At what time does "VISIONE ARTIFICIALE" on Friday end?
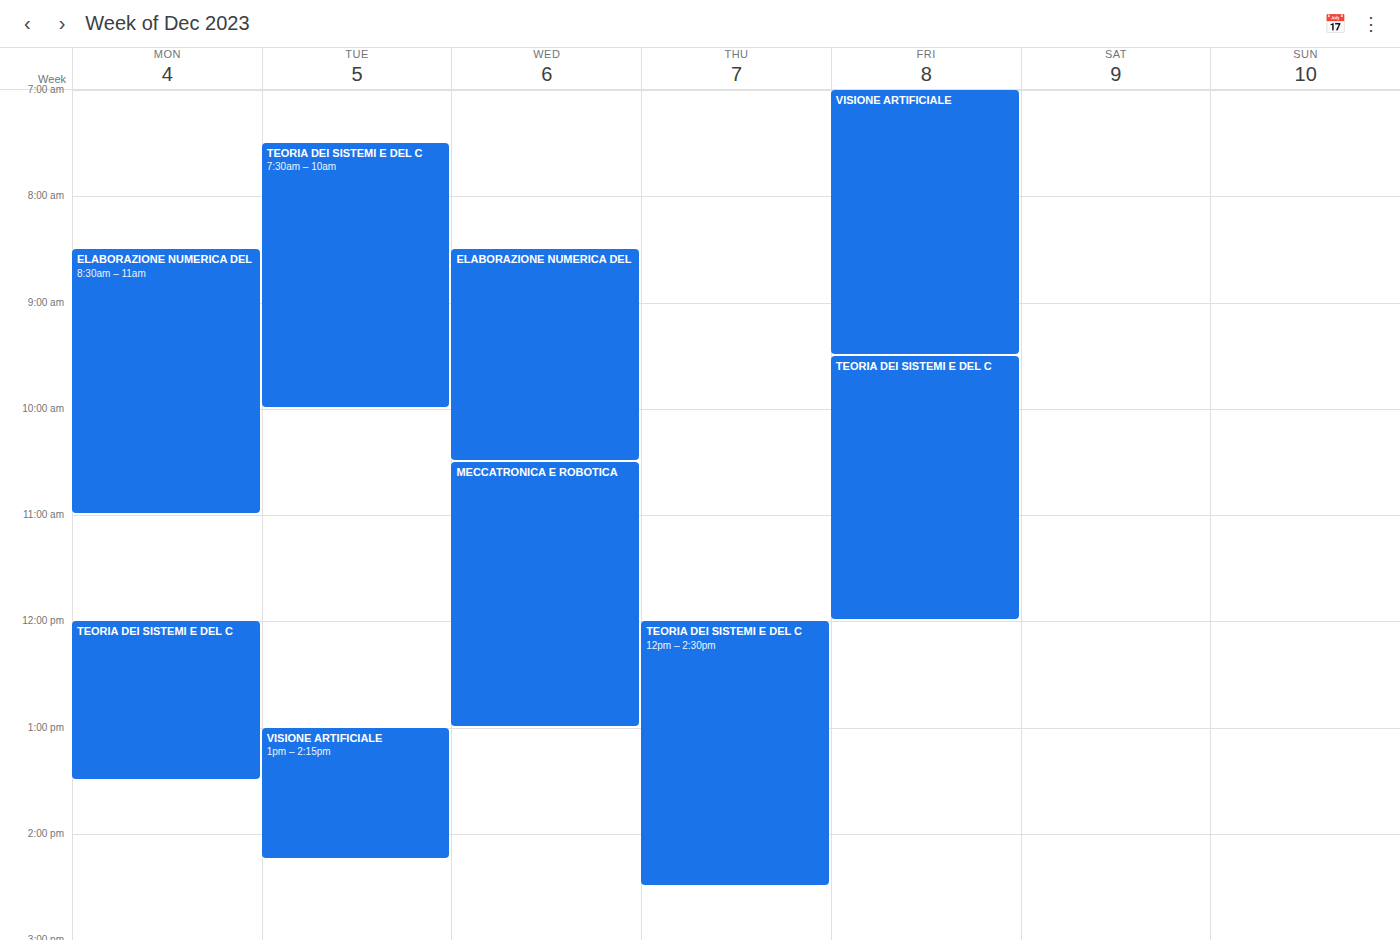
9:30 AM